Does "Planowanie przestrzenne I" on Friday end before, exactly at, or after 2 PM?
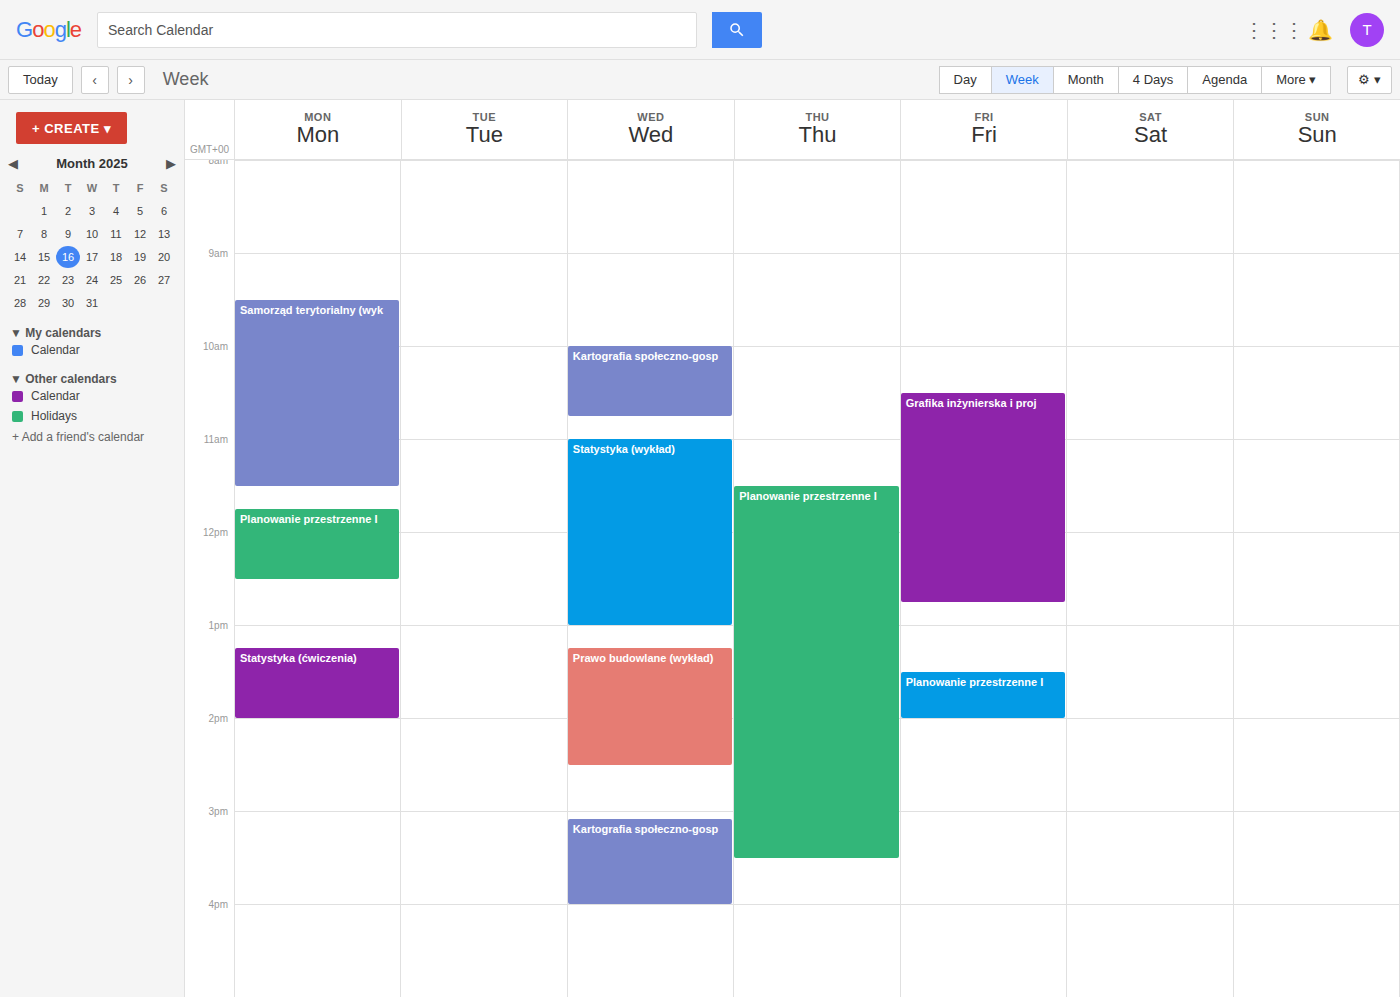
2:00 PM -- exactly at 2 PM, on the 2 PM line.